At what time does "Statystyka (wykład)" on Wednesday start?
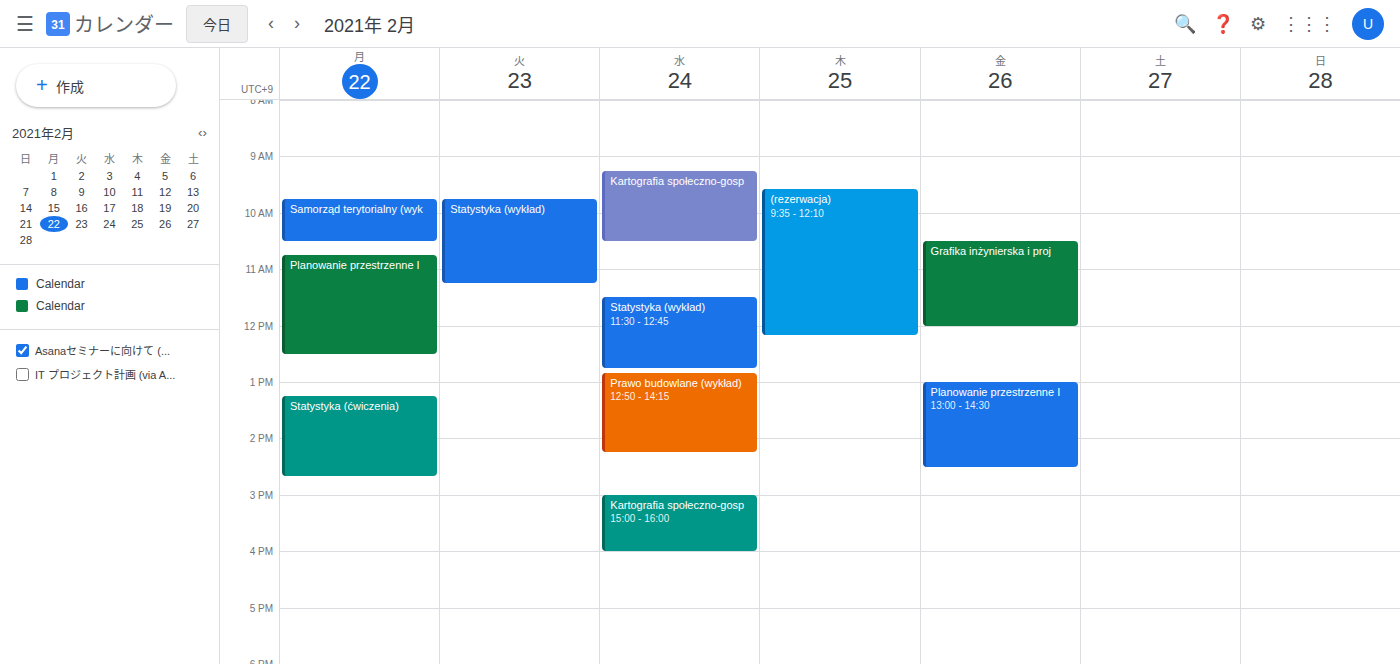
11:30 AM